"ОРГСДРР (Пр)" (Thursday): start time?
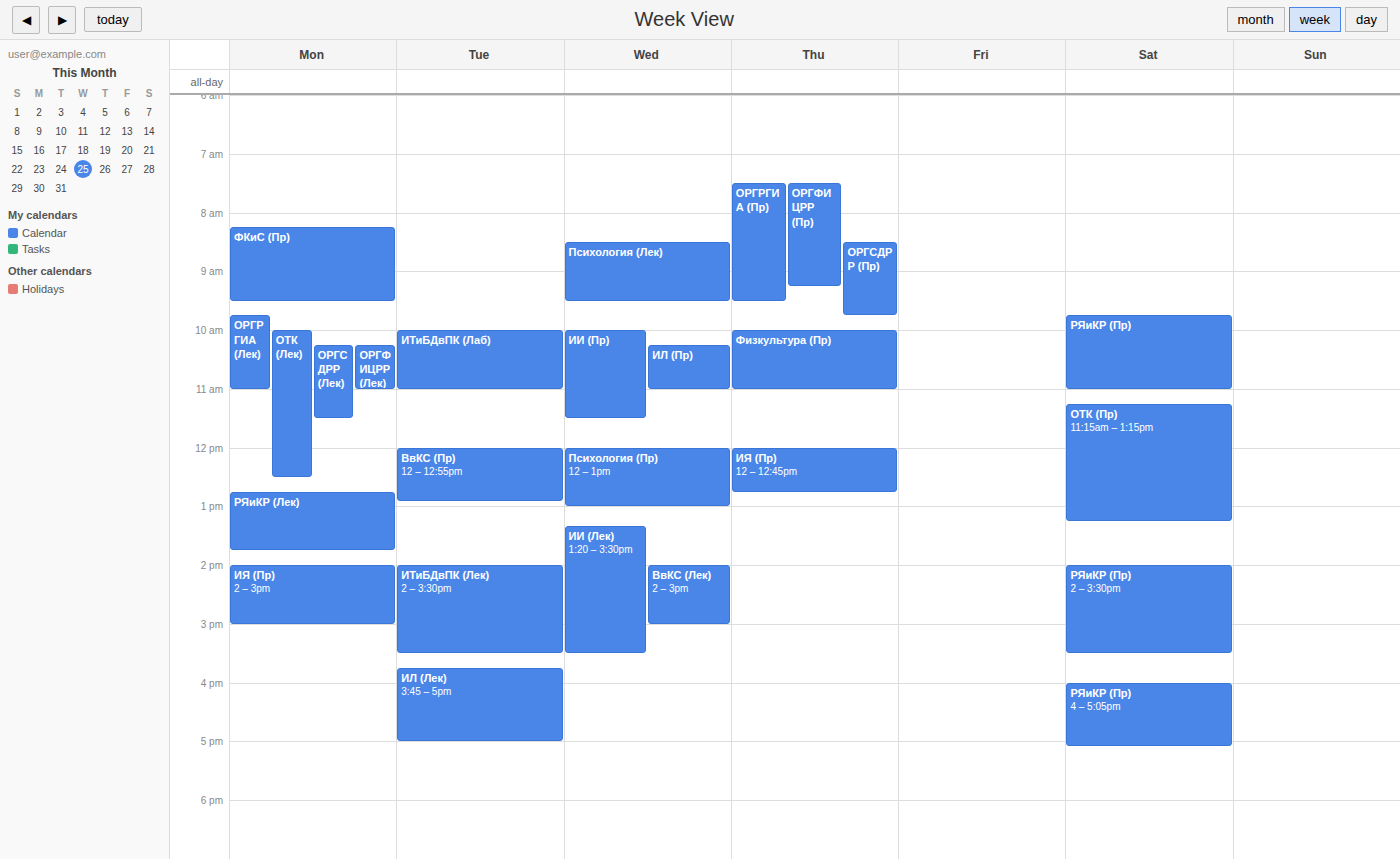
08:30